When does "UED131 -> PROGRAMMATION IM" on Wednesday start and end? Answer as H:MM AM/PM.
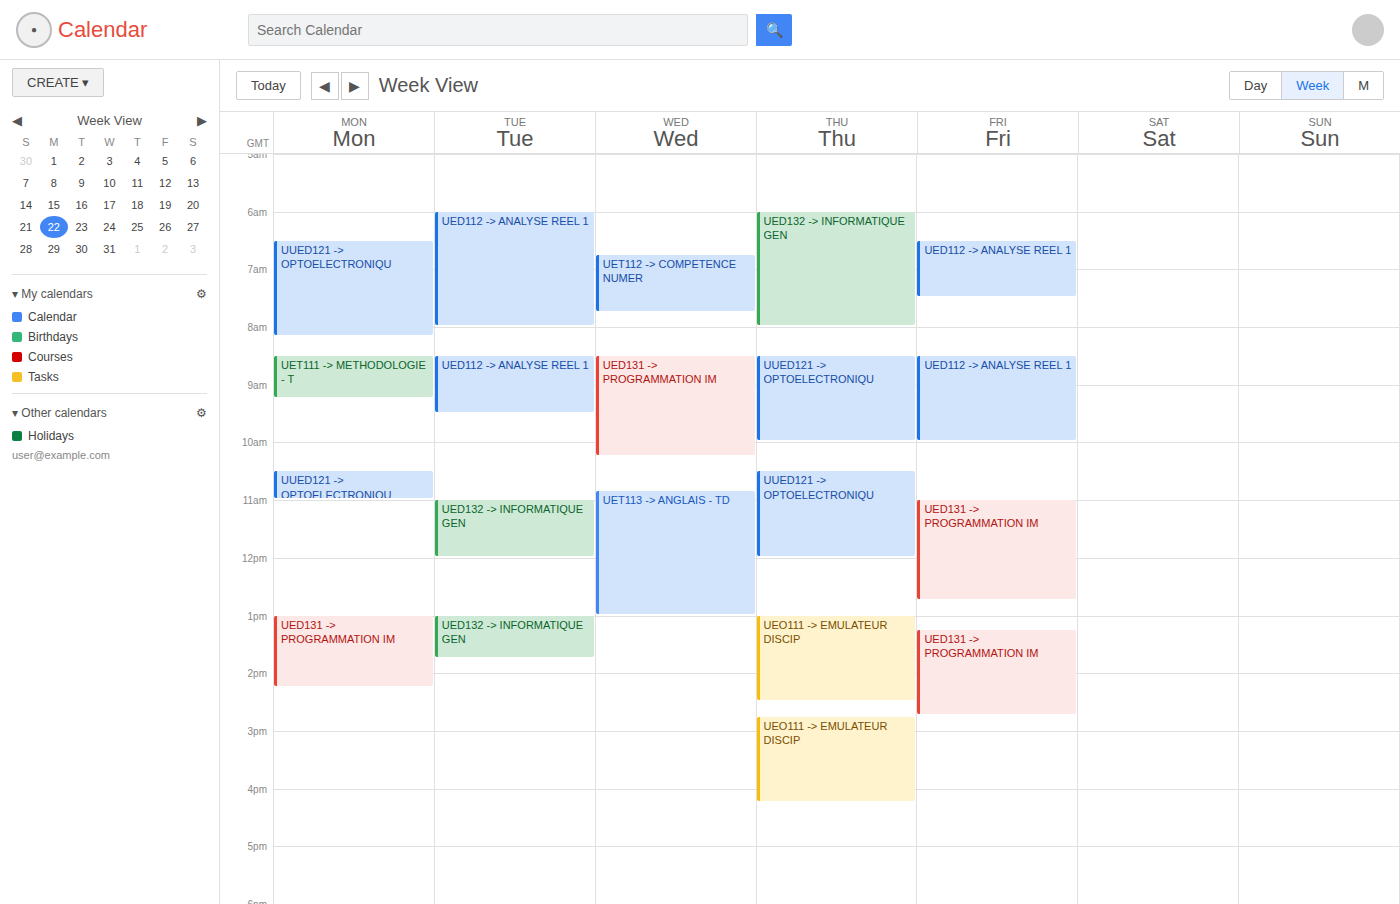
8:30 AM to 10:15 AM